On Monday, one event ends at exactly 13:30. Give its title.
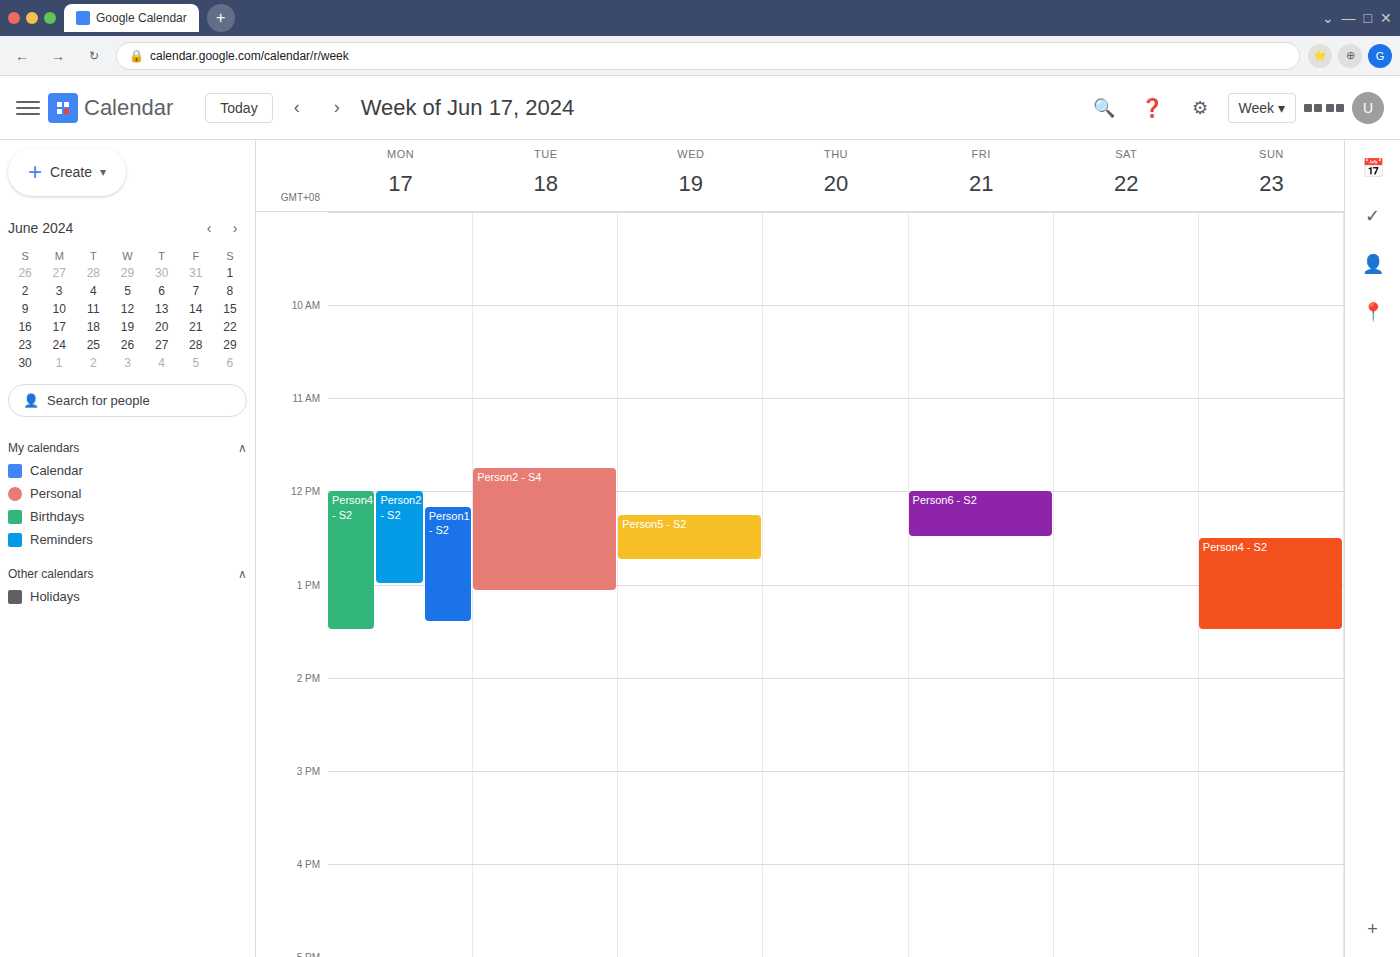
"Person4 - S2"